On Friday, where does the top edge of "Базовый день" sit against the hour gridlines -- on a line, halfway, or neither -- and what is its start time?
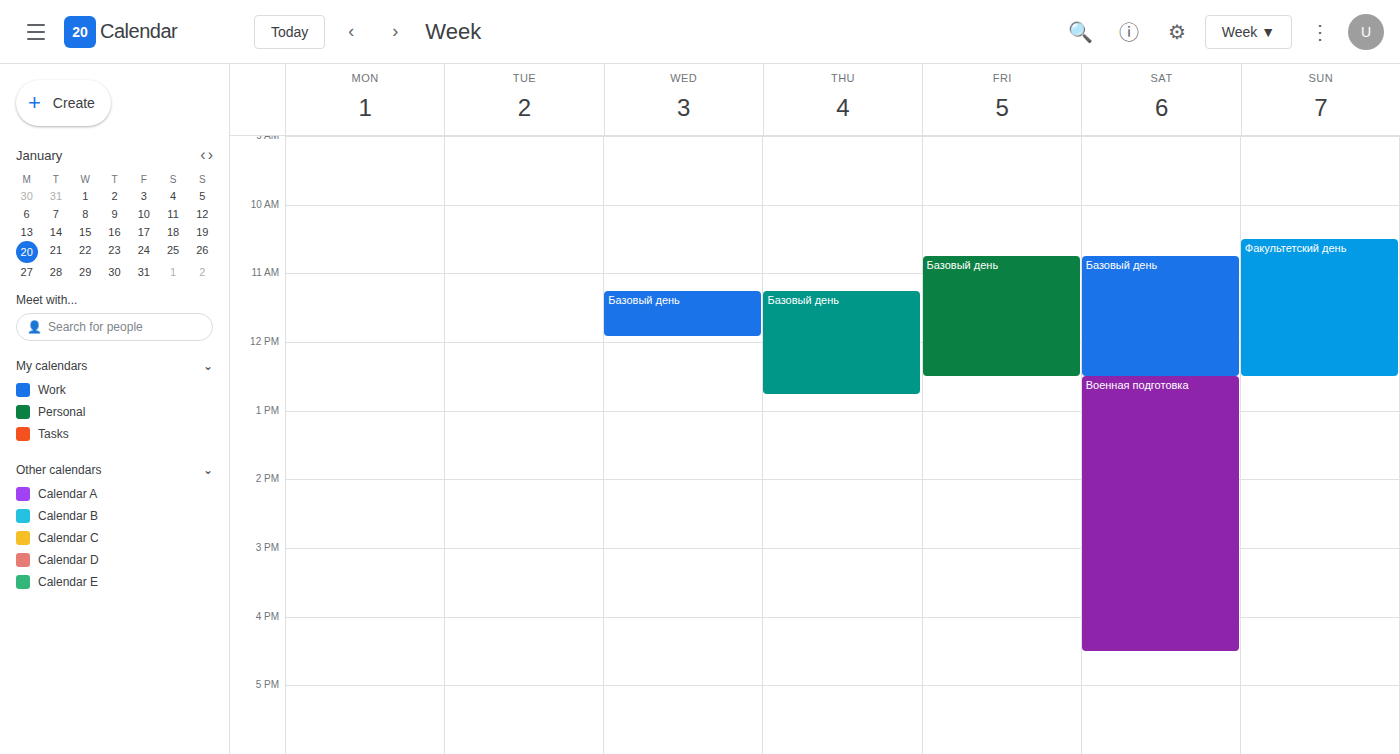
10:45 AM -- neither: three quarters of the way from the 10 AM line to the 11 AM line.